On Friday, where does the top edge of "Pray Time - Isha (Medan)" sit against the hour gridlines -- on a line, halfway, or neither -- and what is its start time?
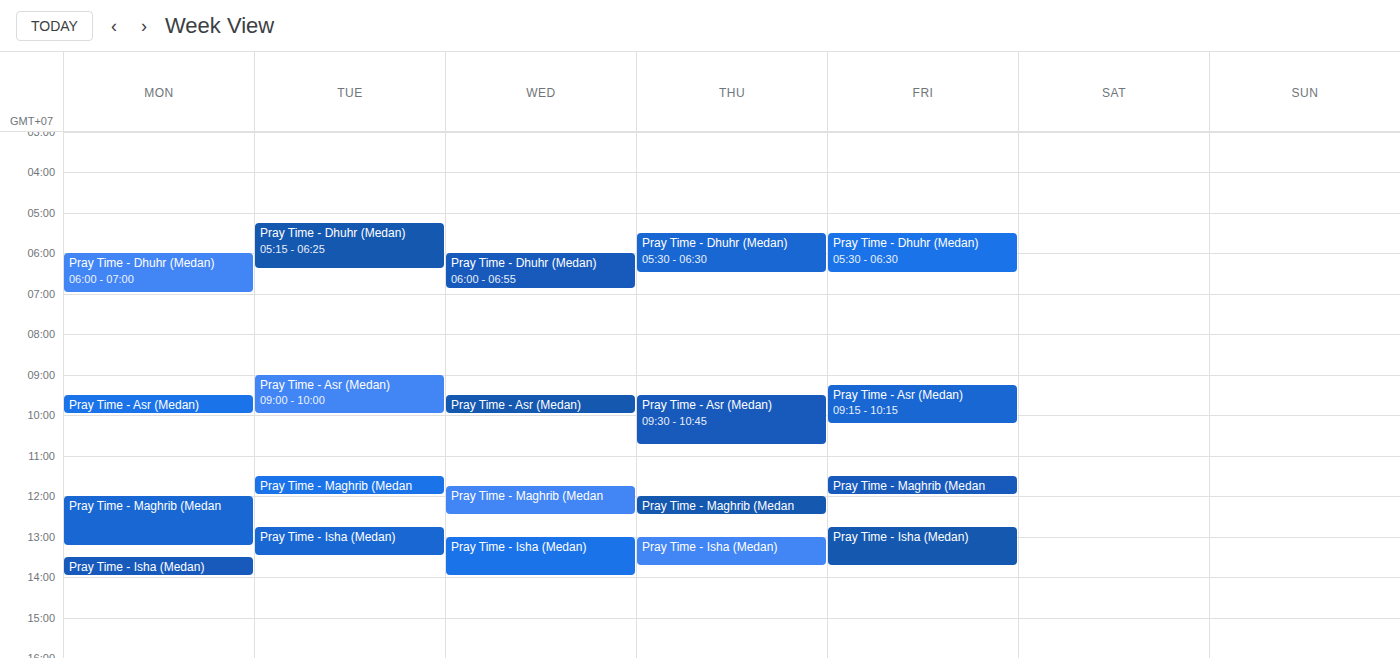
12:45 PM -- neither: three quarters of the way from the 12 PM line to the 1 PM line.